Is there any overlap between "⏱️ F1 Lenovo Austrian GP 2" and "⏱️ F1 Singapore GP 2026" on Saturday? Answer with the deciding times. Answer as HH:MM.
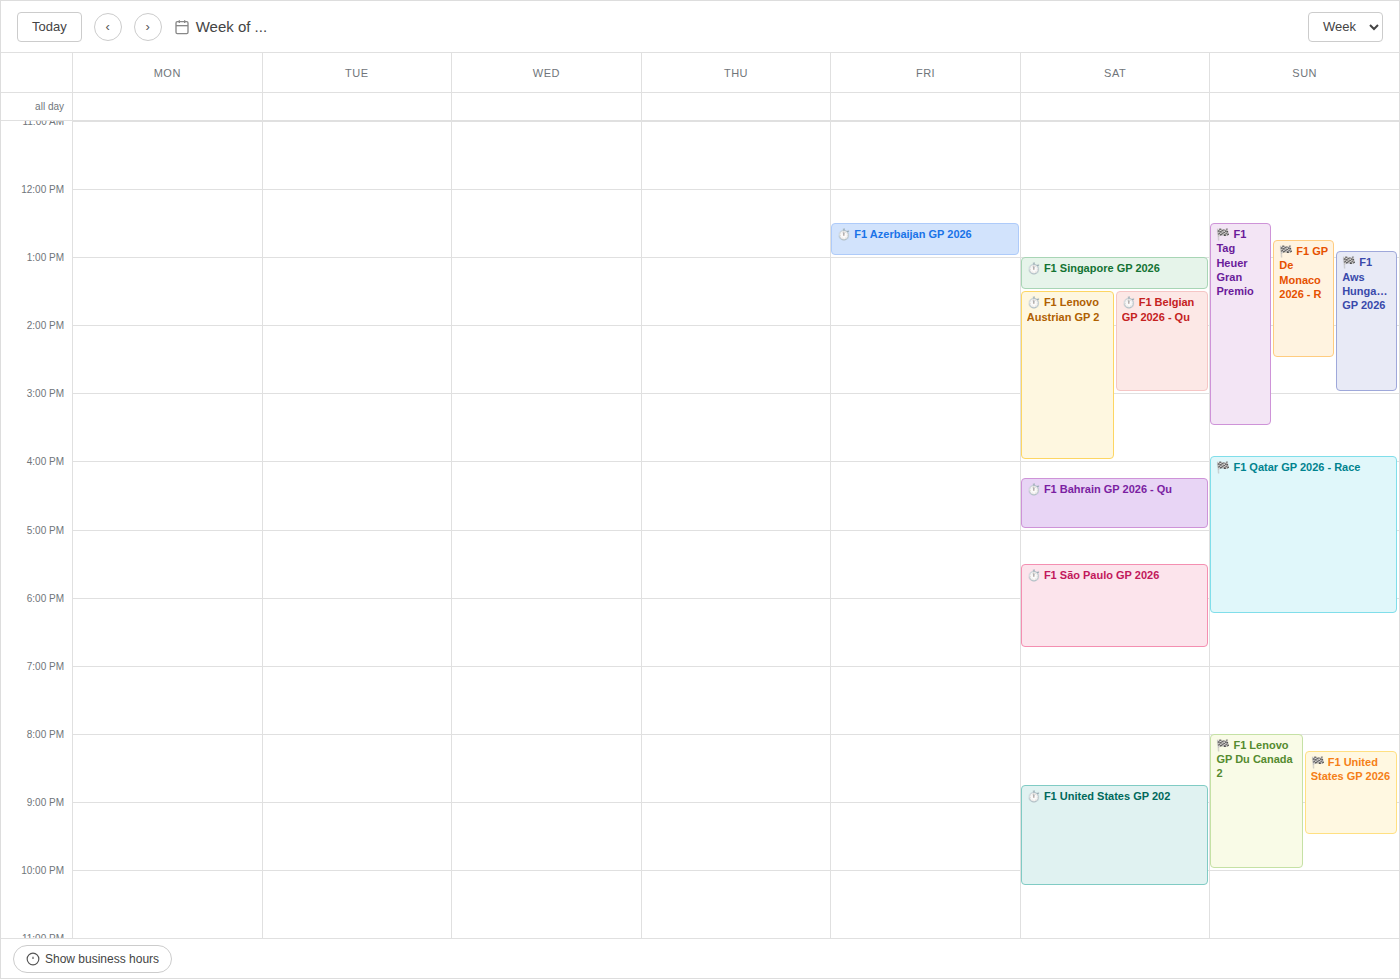
"⏱️ F1 Singapore GP 2026" ends at 13:30, exactly when "⏱️ F1 Lenovo Austrian GP 2" starts -- they touch but do not overlap.